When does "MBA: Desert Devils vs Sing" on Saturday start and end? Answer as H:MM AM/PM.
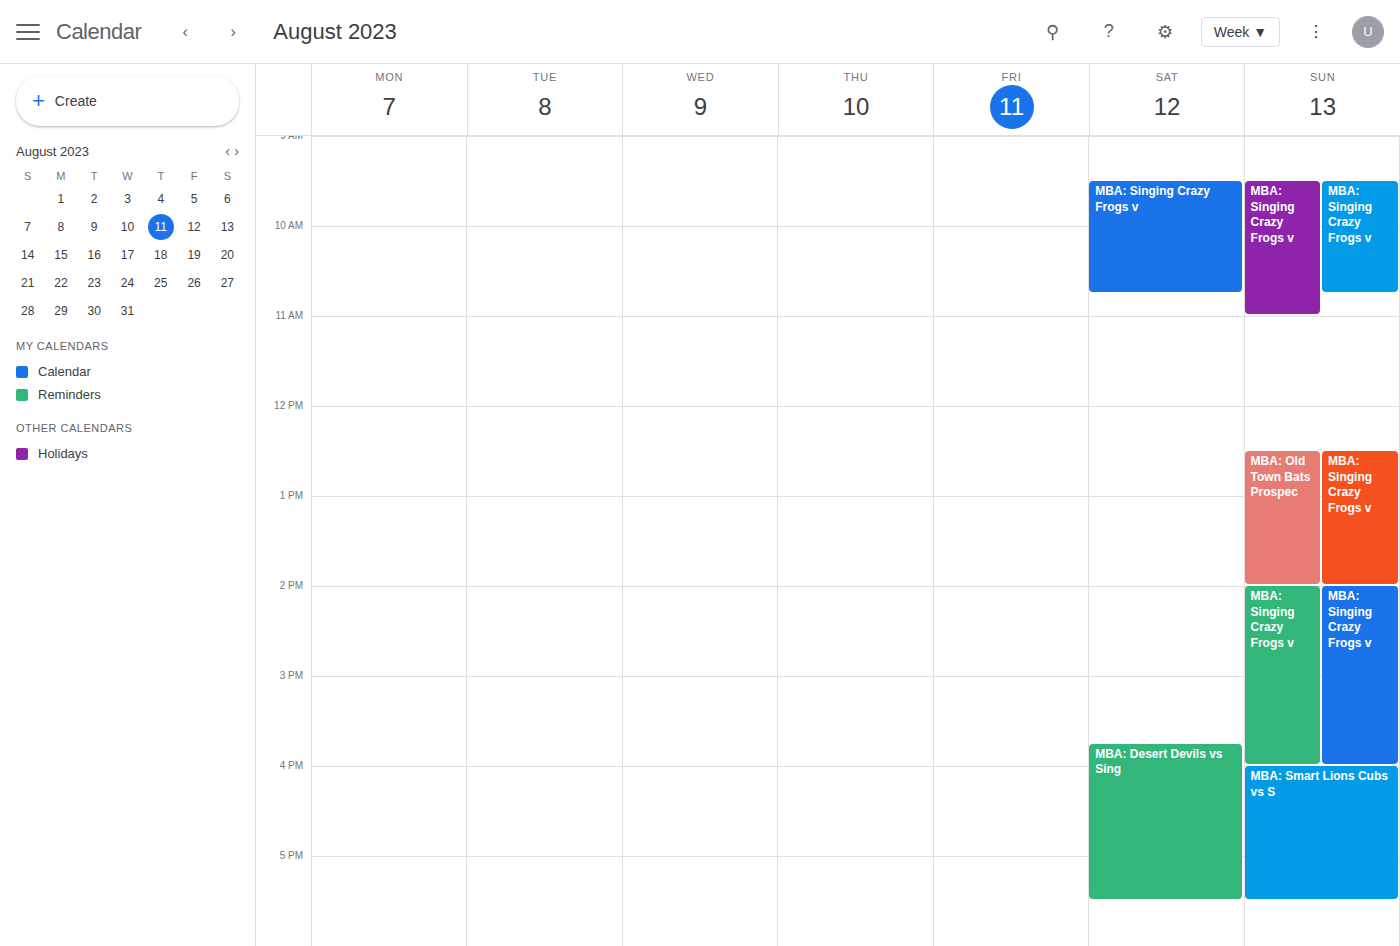
3:45 PM to 5:30 PM